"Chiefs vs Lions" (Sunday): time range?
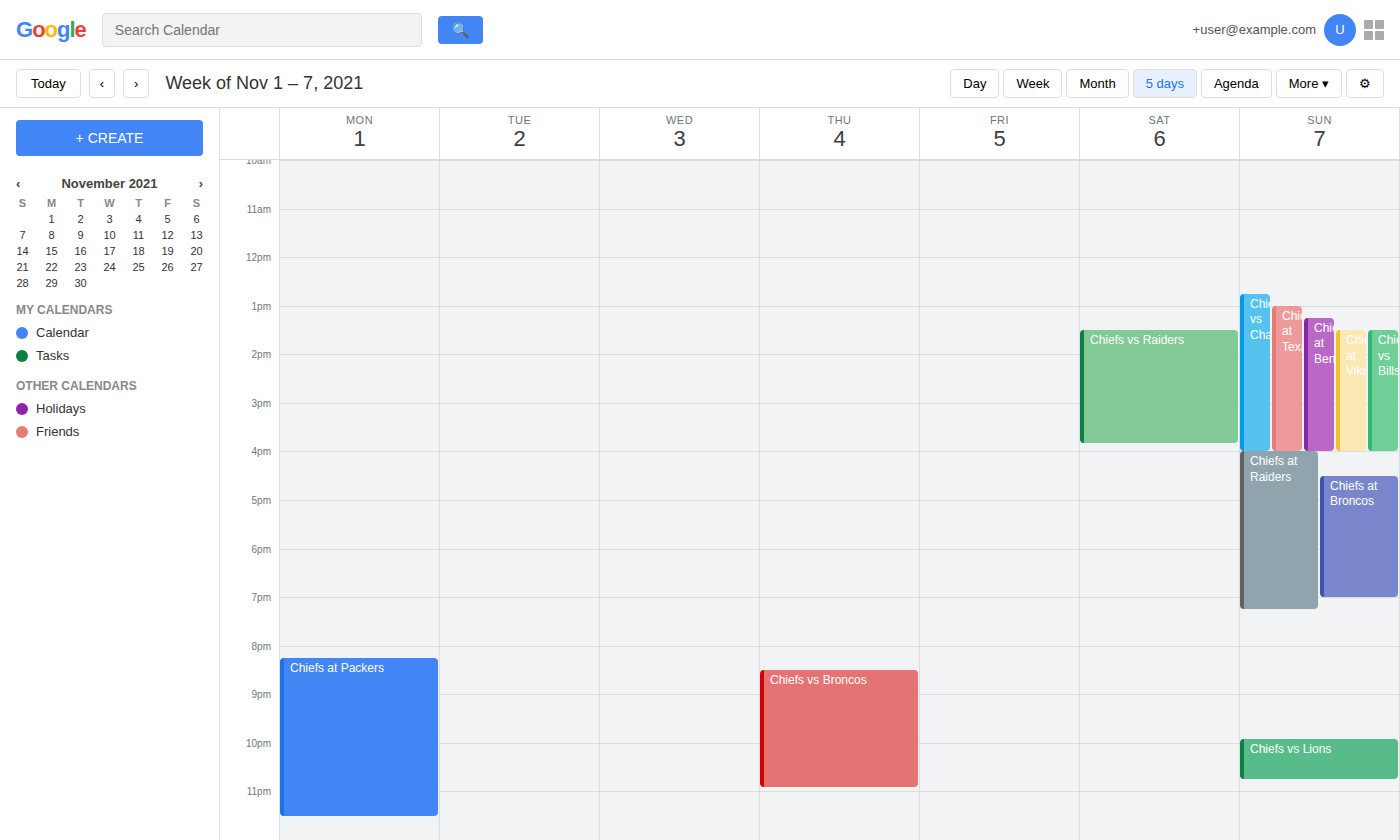
9:55 PM to 10:45 PM